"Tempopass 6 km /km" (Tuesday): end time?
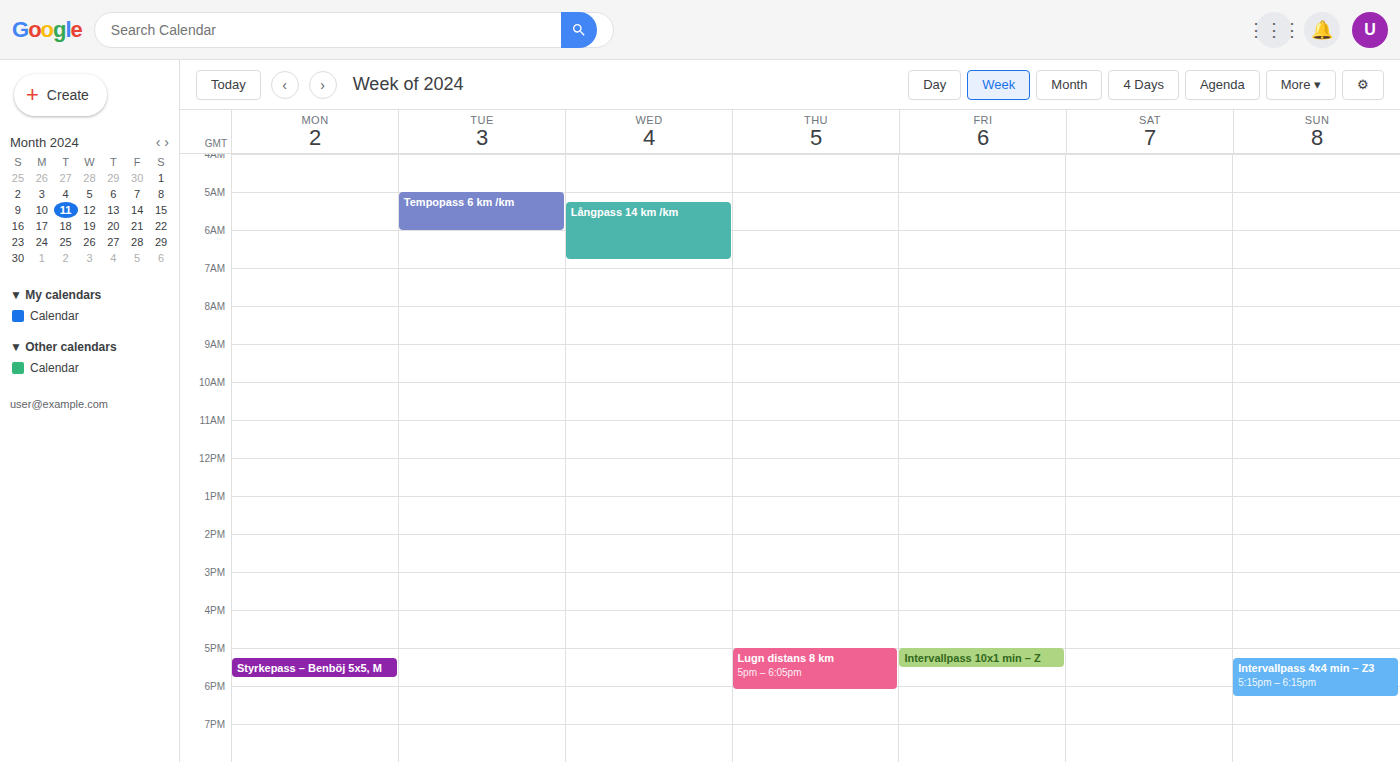
6:00 AM